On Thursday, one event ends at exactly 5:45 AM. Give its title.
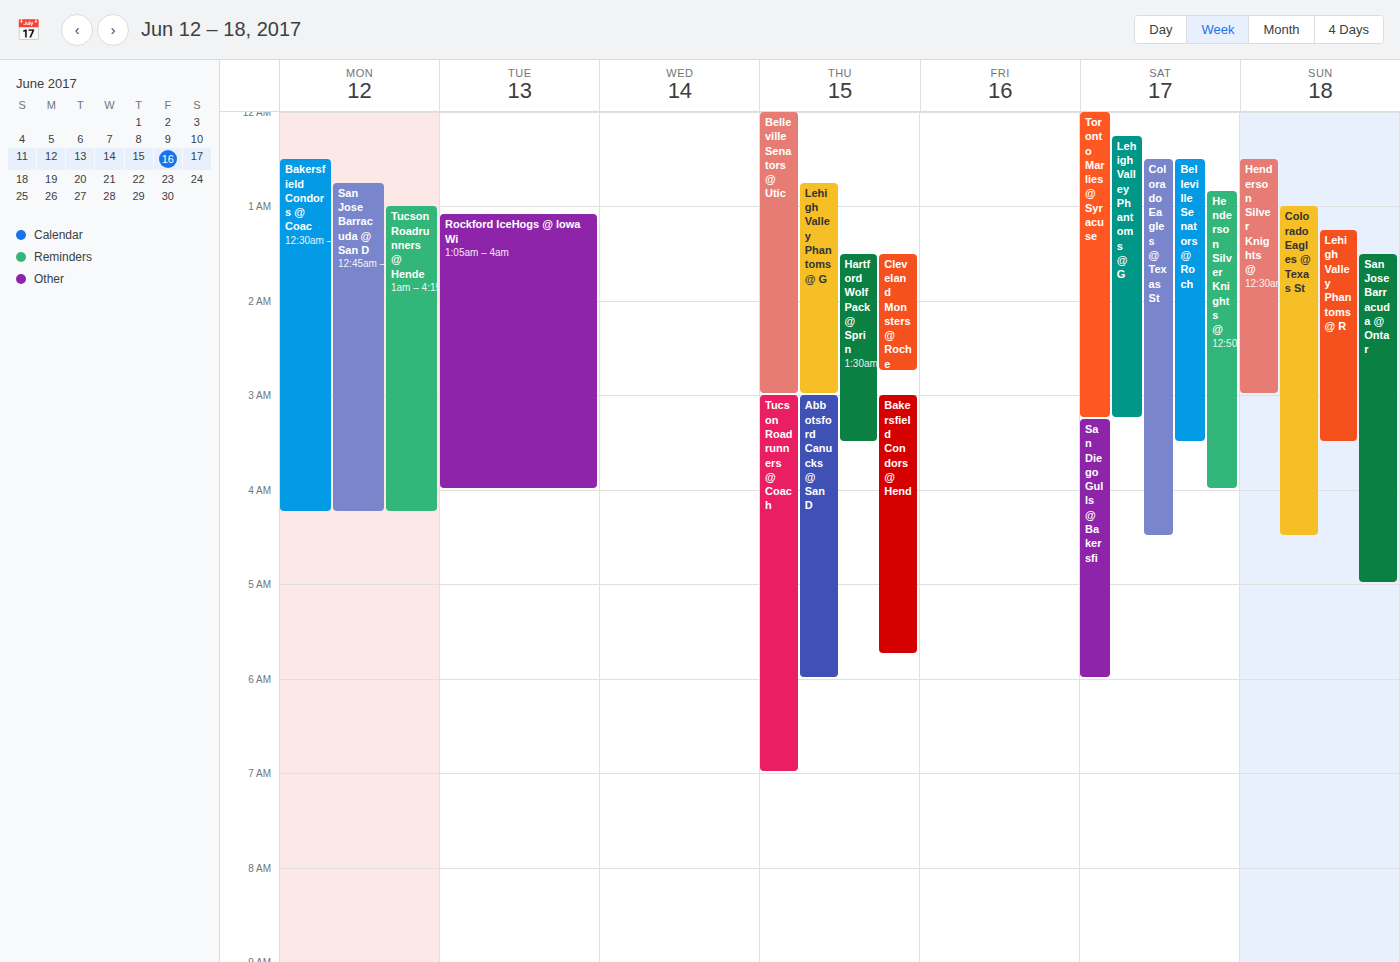
"Bakersfield Condors @ Hend"